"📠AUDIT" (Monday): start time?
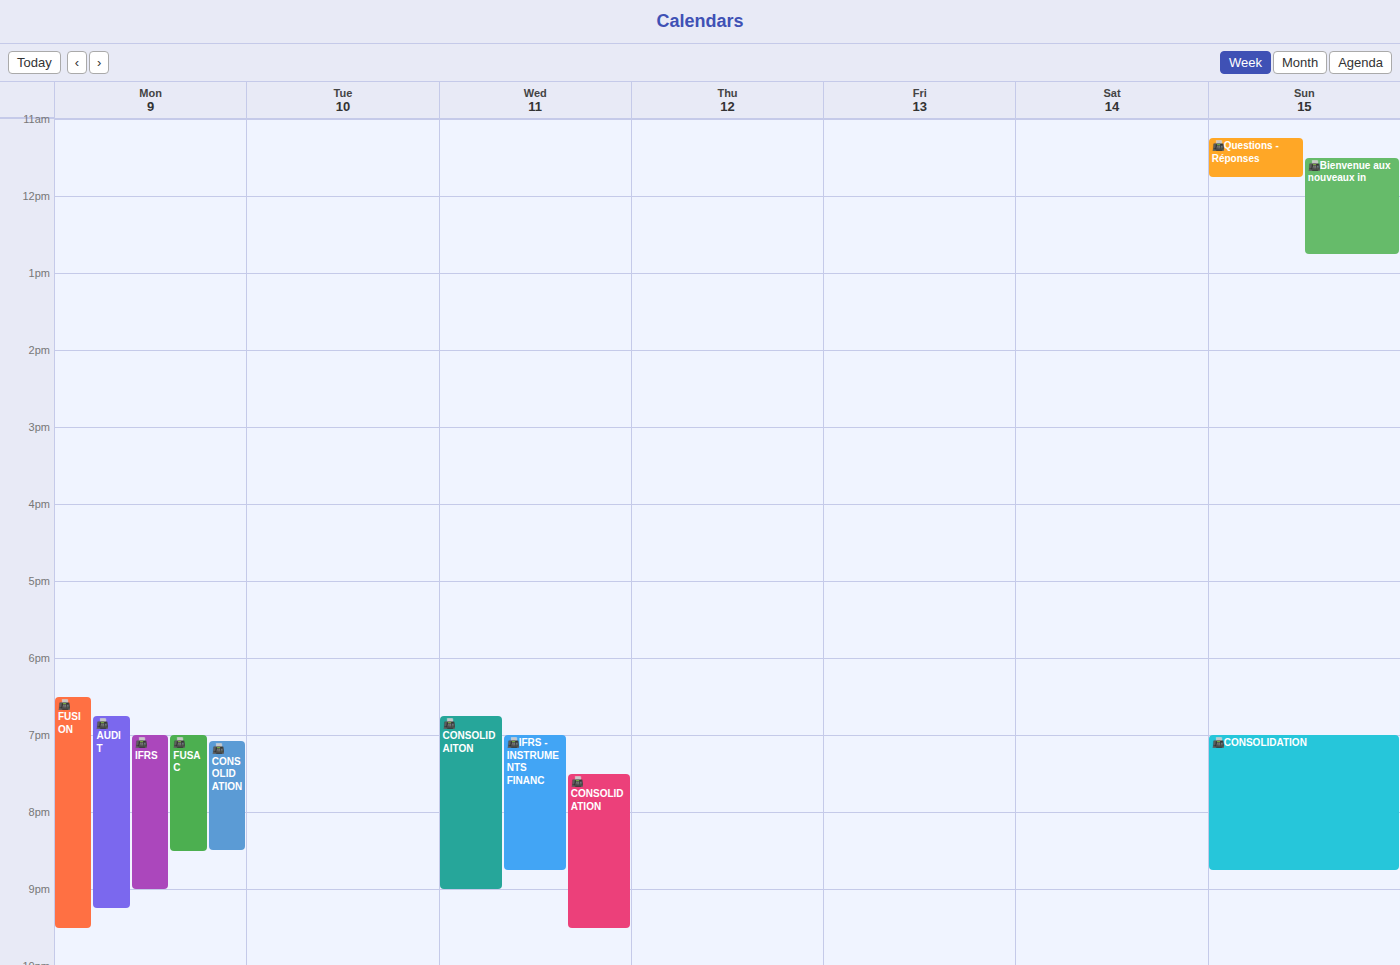
6:45 PM